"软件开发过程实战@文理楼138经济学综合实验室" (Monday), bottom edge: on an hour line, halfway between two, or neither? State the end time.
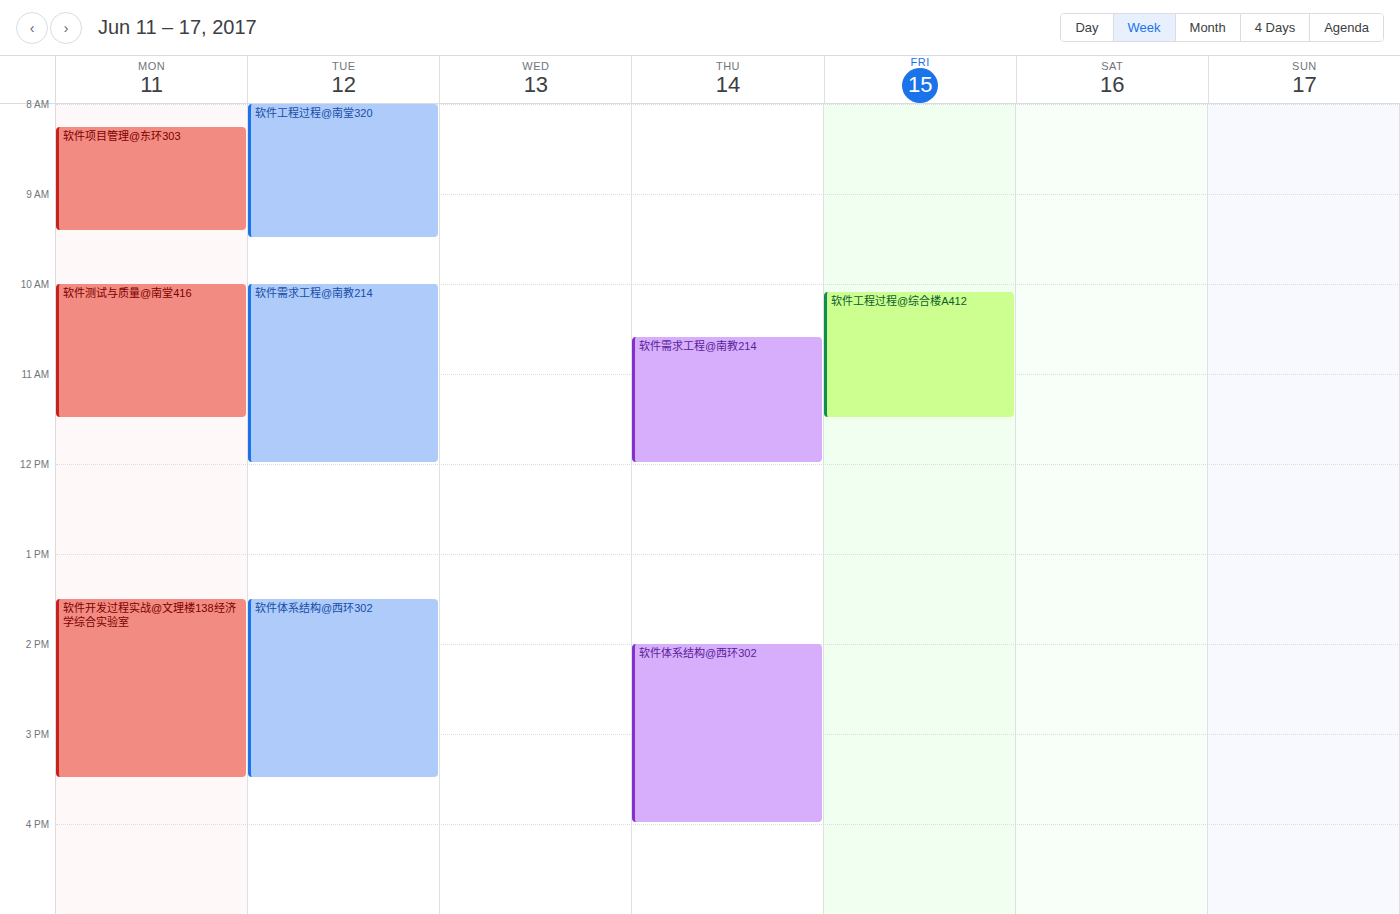
3:30 PM -- halfway between the 3 PM and 4 PM lines.